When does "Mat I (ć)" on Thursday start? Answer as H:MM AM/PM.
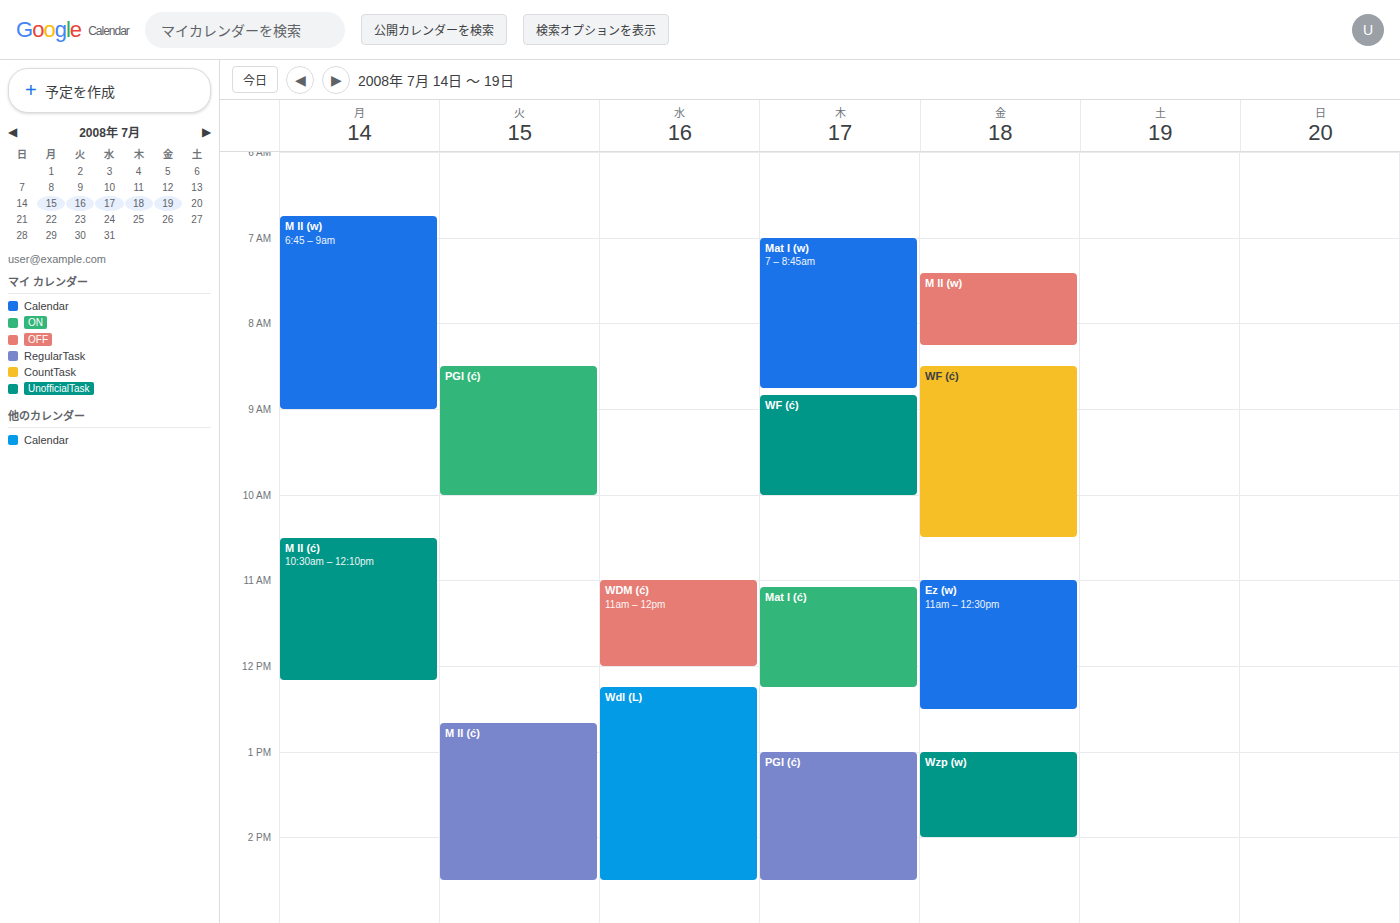
11:05 AM